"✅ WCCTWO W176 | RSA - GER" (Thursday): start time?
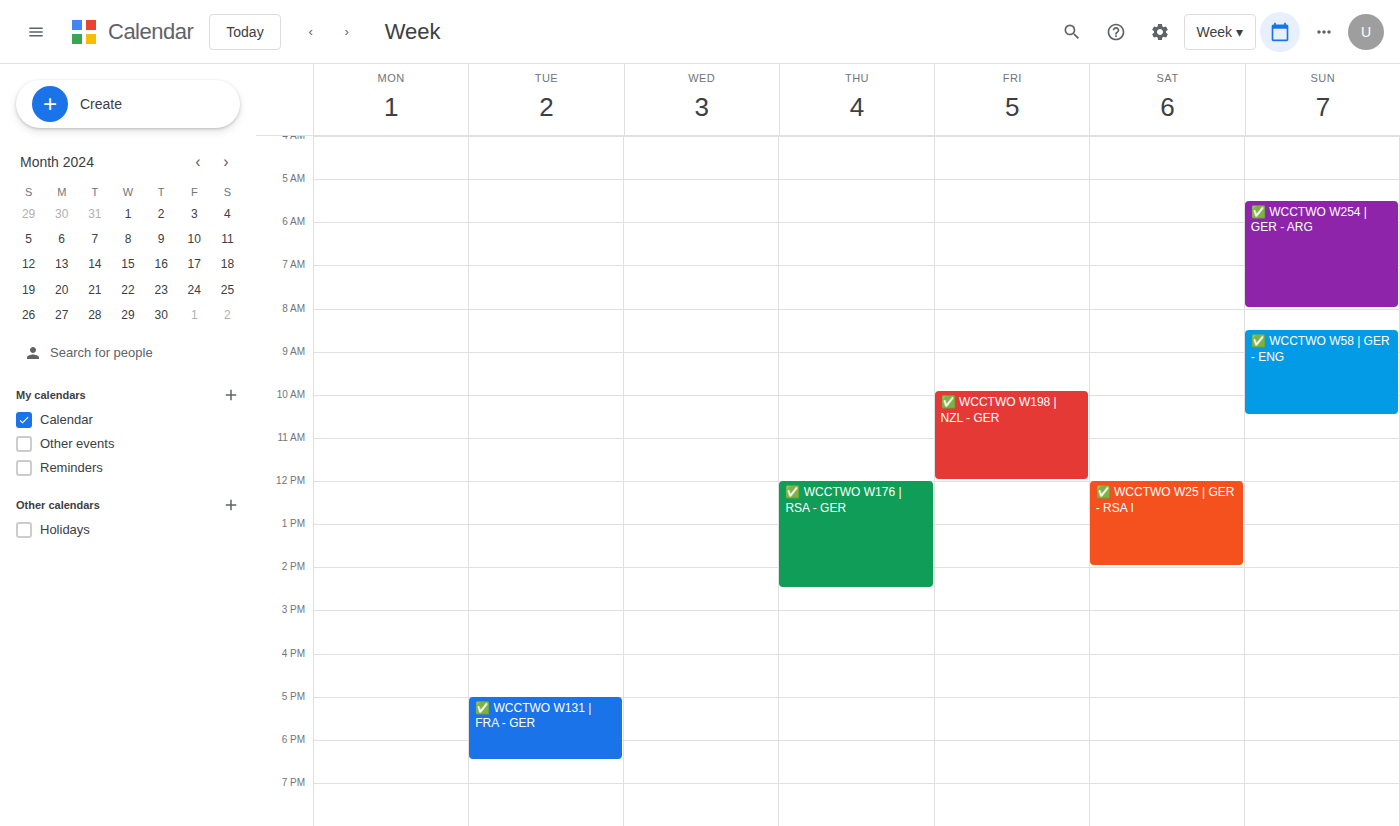
12:00 PM